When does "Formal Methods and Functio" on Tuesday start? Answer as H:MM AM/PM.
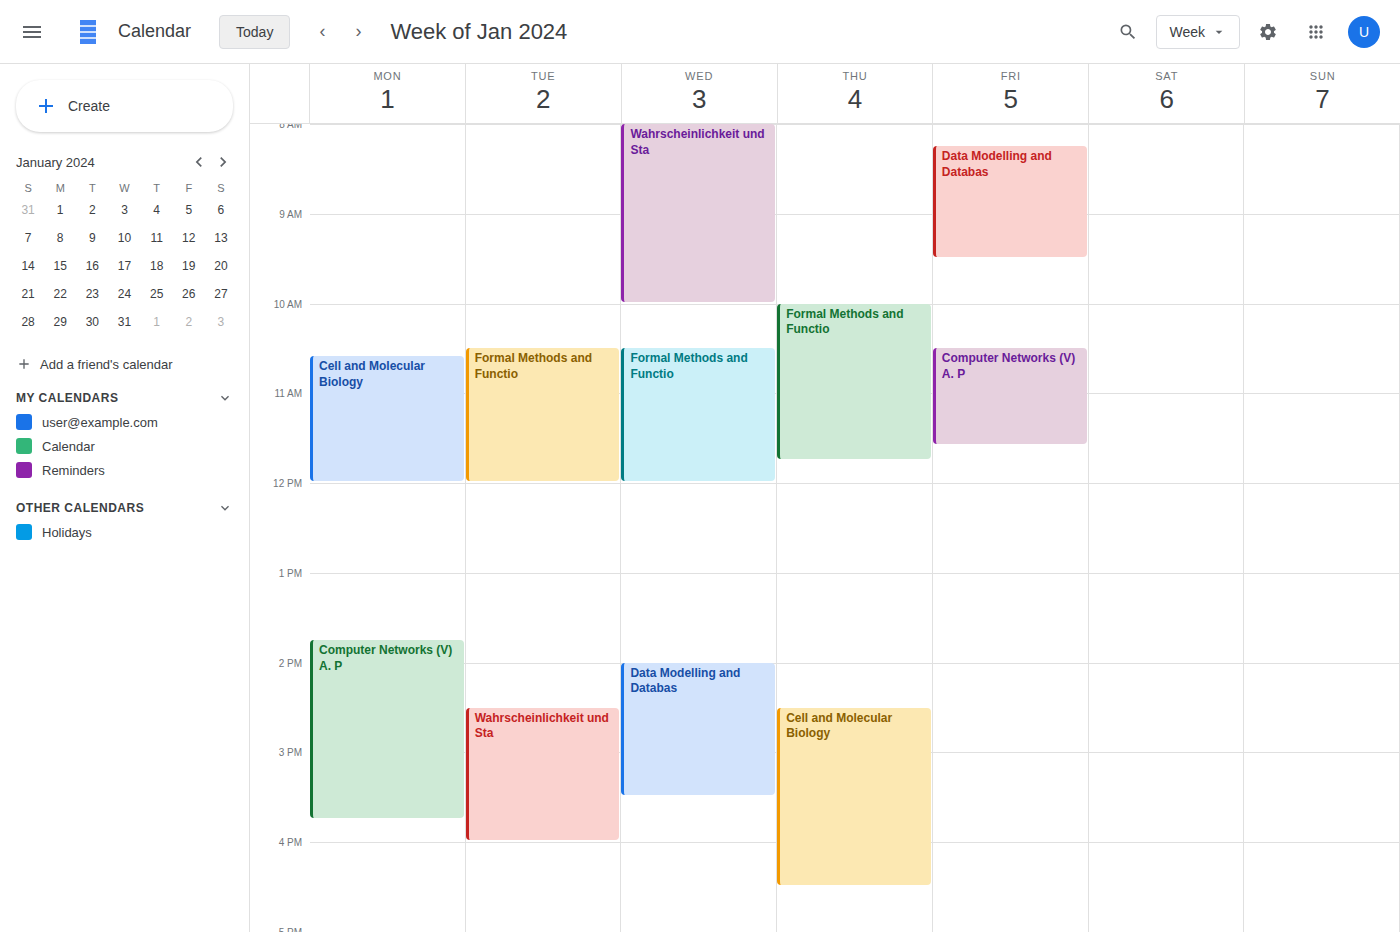
10:30 AM